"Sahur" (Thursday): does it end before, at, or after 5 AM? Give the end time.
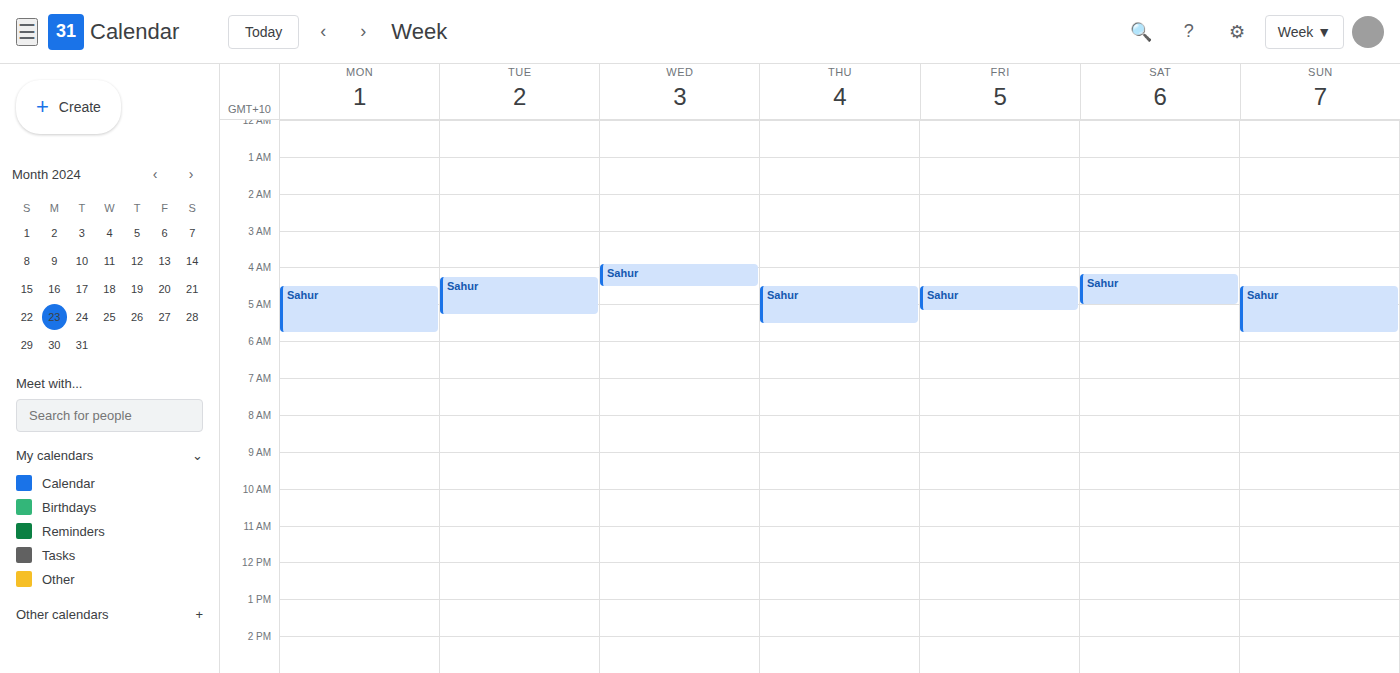
5:30 AM -- after 5 AM, 30 minutes below the 5 AM line.